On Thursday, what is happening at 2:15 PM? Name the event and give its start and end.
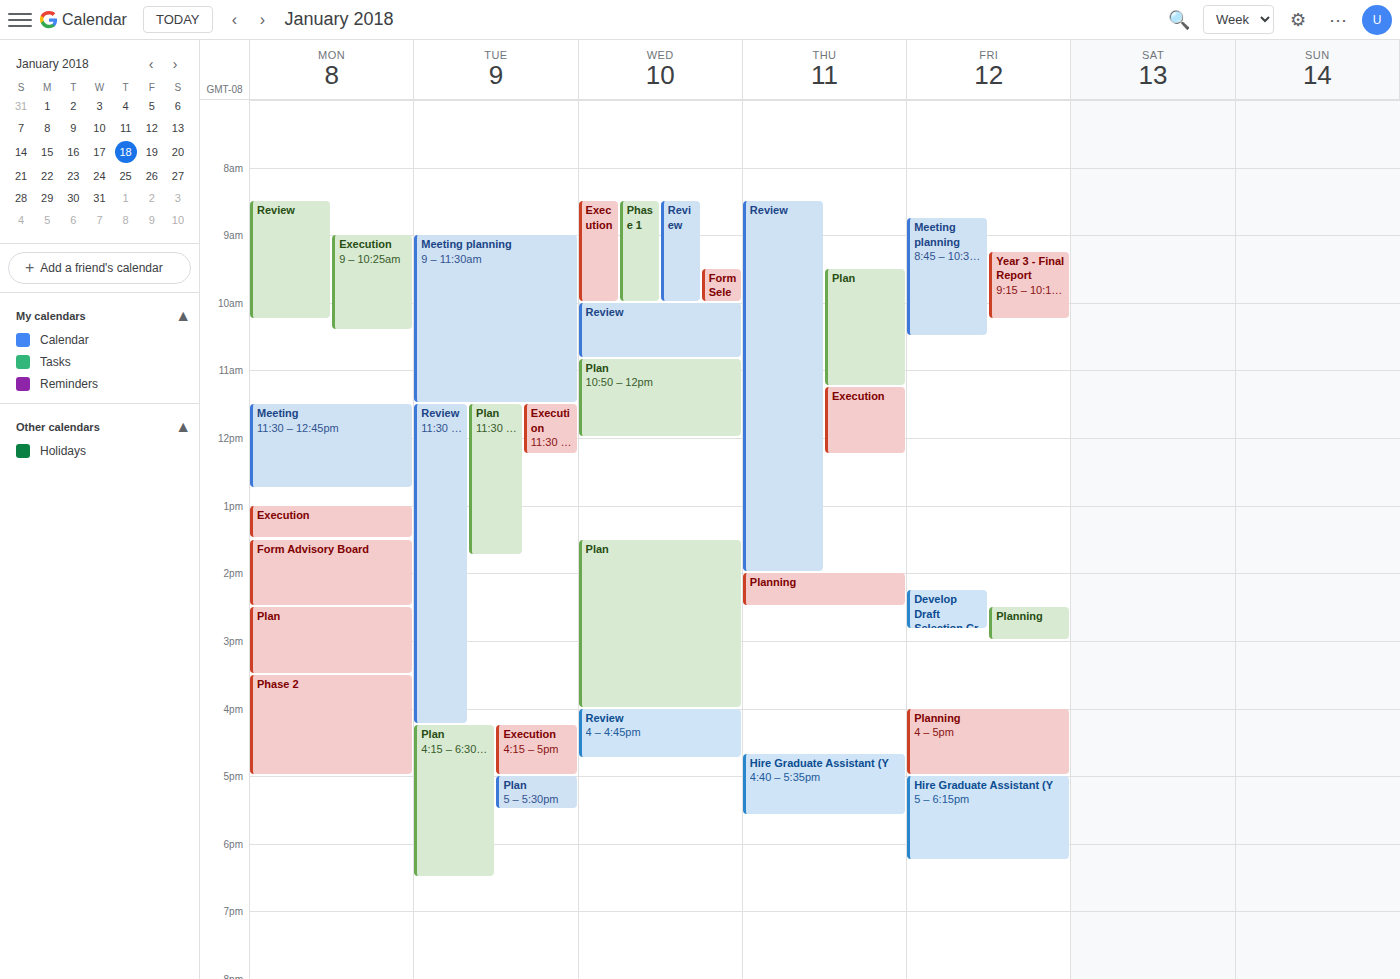
"Planning", 2:00 PM to 2:30 PM